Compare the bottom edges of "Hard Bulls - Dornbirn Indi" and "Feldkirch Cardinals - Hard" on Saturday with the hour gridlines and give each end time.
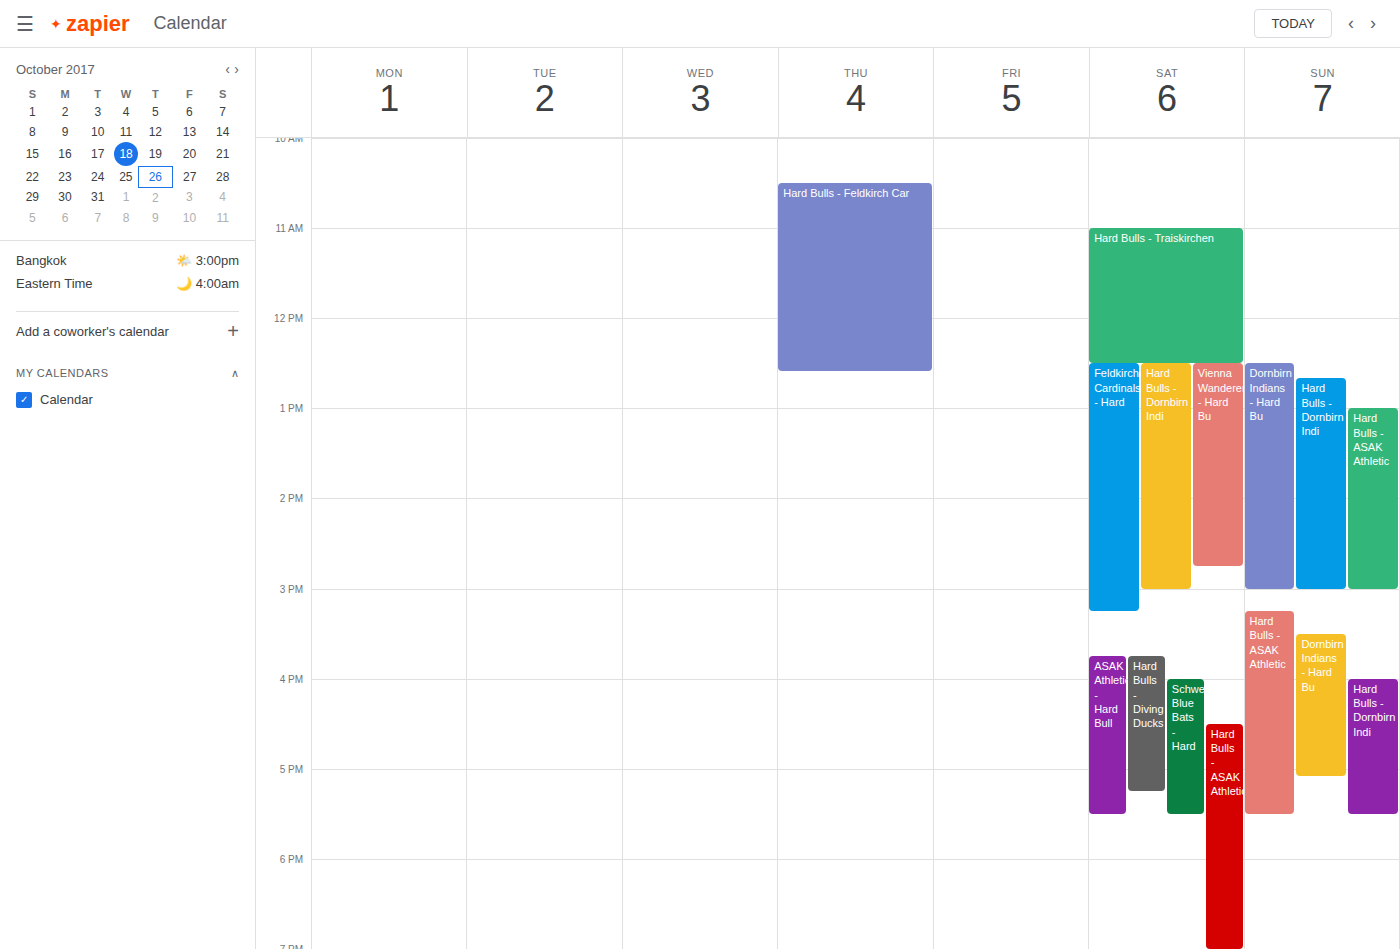
"Hard Bulls - Dornbirn Indi": 3:00 PM, exactly on the 3 PM line. "Feldkirch Cardinals - Hard": 3:15 PM, neither: a quarter of the way from the 3 PM line to the 4 PM line.